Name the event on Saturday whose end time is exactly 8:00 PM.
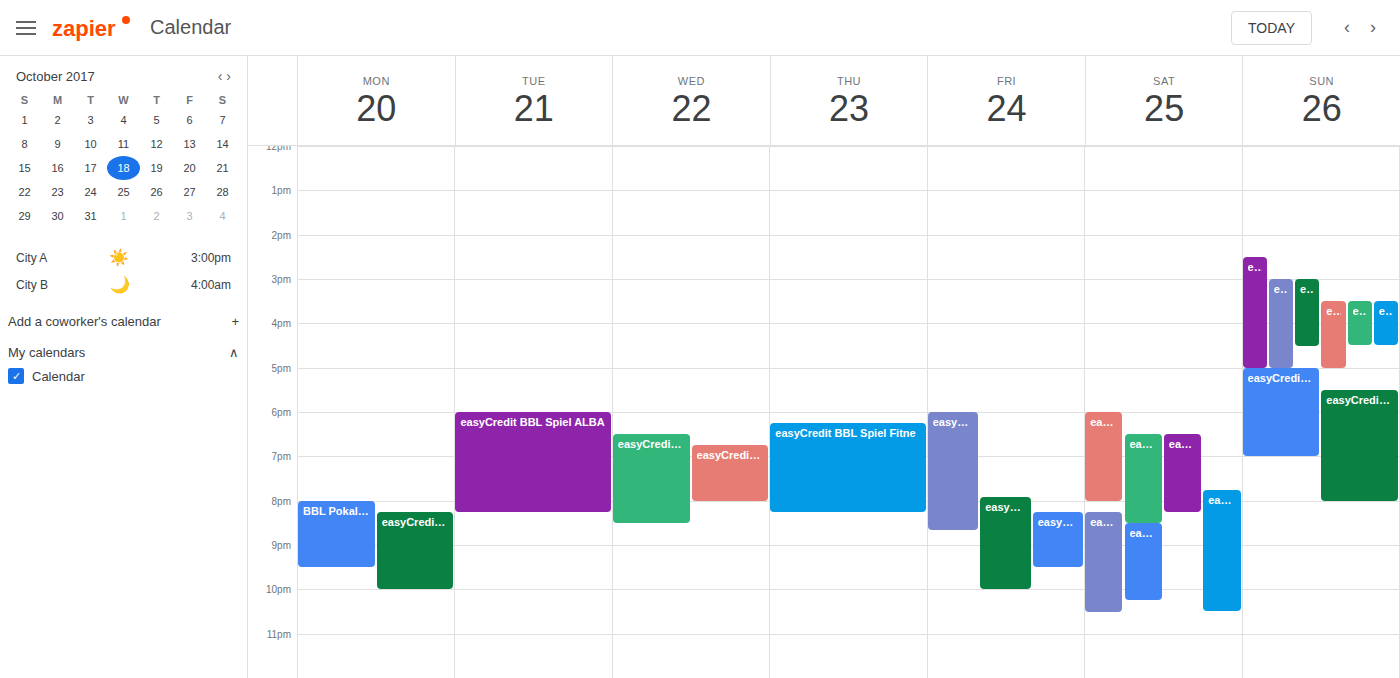
"easyCredit BBL Spiel MHP R"